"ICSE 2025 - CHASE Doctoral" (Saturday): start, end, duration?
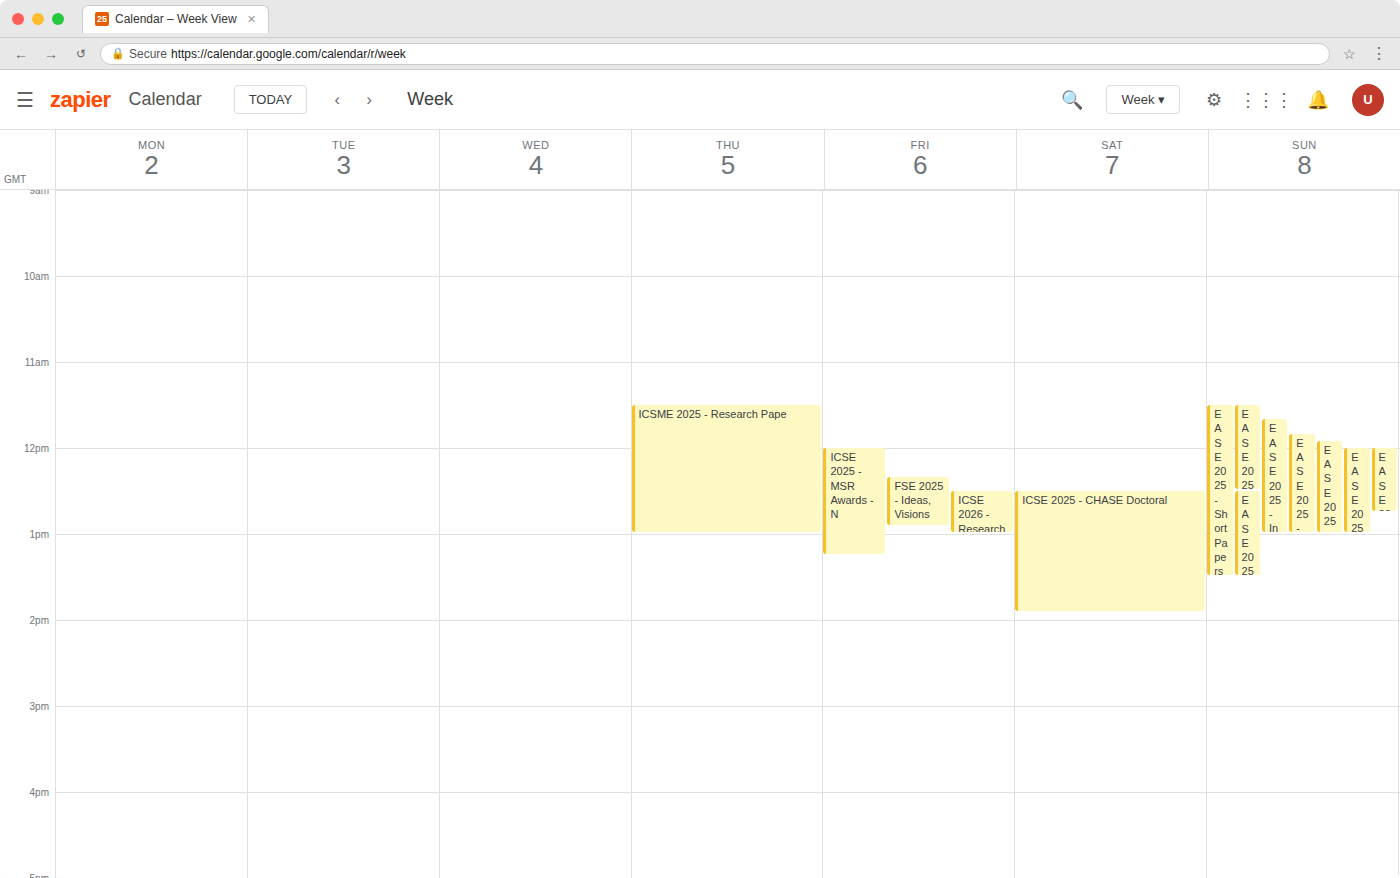
12:30 PM to 1:55 PM, 1 hour 25 minutes